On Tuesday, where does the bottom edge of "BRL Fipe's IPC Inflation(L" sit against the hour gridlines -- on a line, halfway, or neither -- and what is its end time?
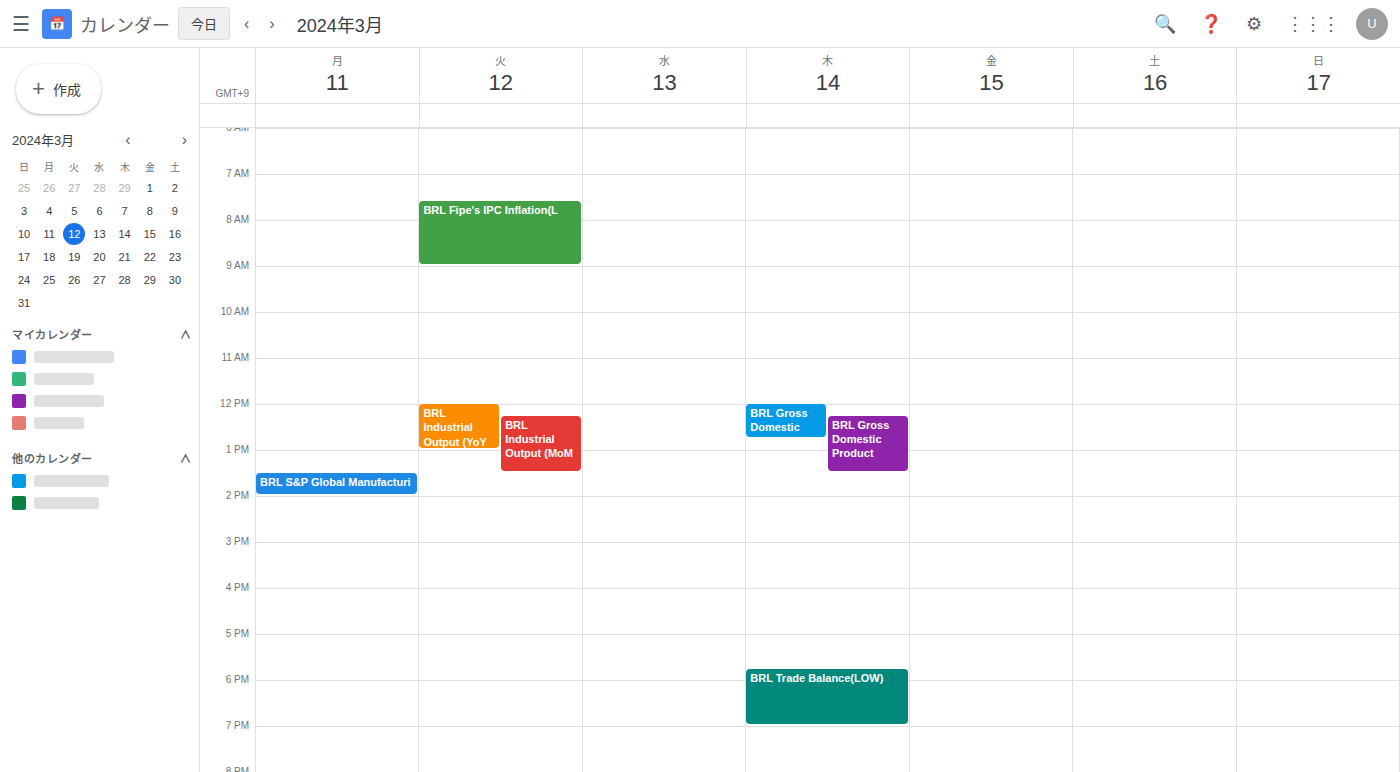
9:00 AM -- exactly on the 9 AM line.